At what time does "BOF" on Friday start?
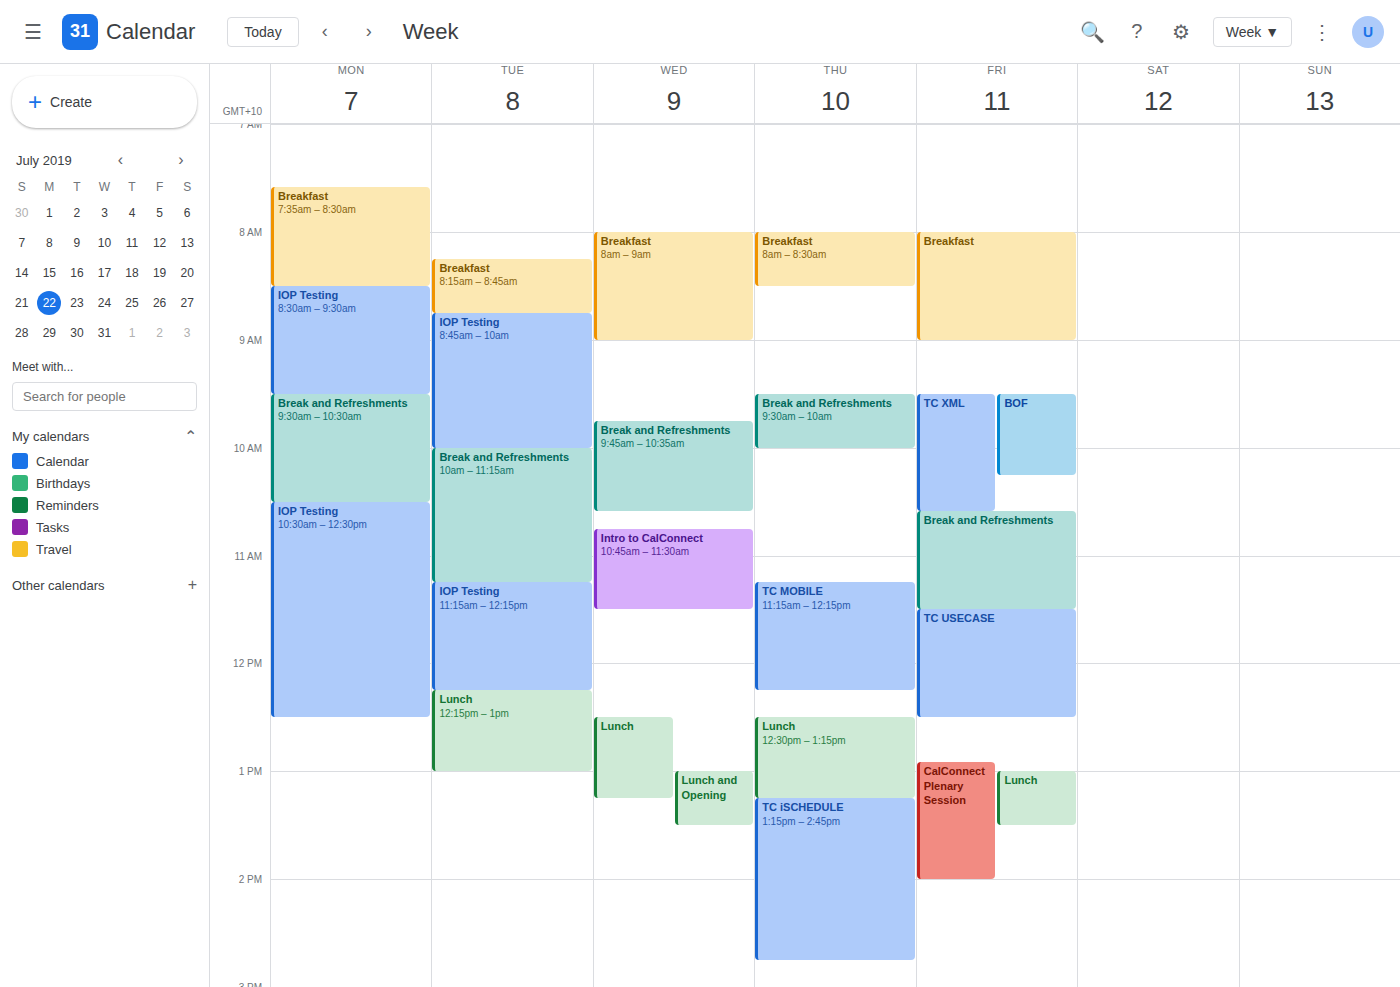
9:30 AM